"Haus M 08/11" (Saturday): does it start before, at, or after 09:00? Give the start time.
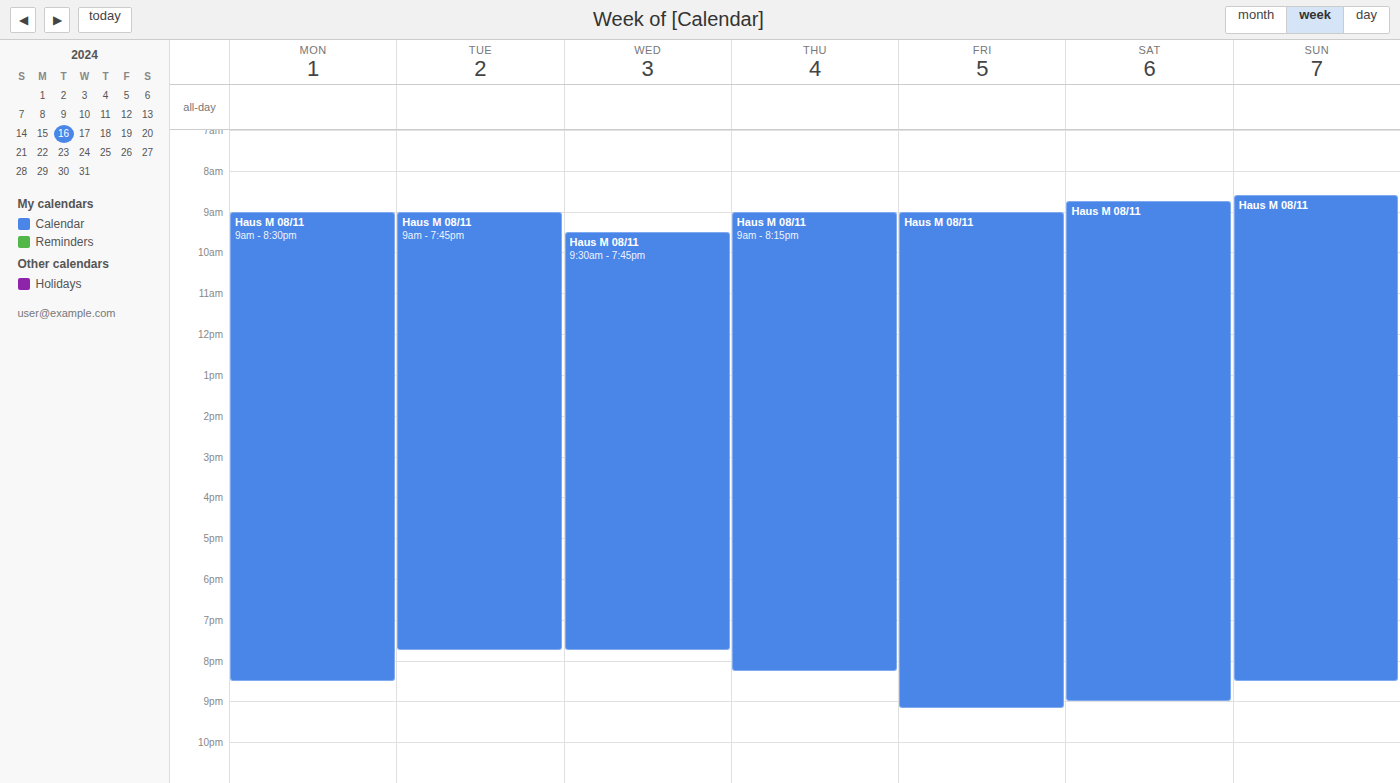
08:45 -- before 09:00, 15 minutes above the 09:00 line.